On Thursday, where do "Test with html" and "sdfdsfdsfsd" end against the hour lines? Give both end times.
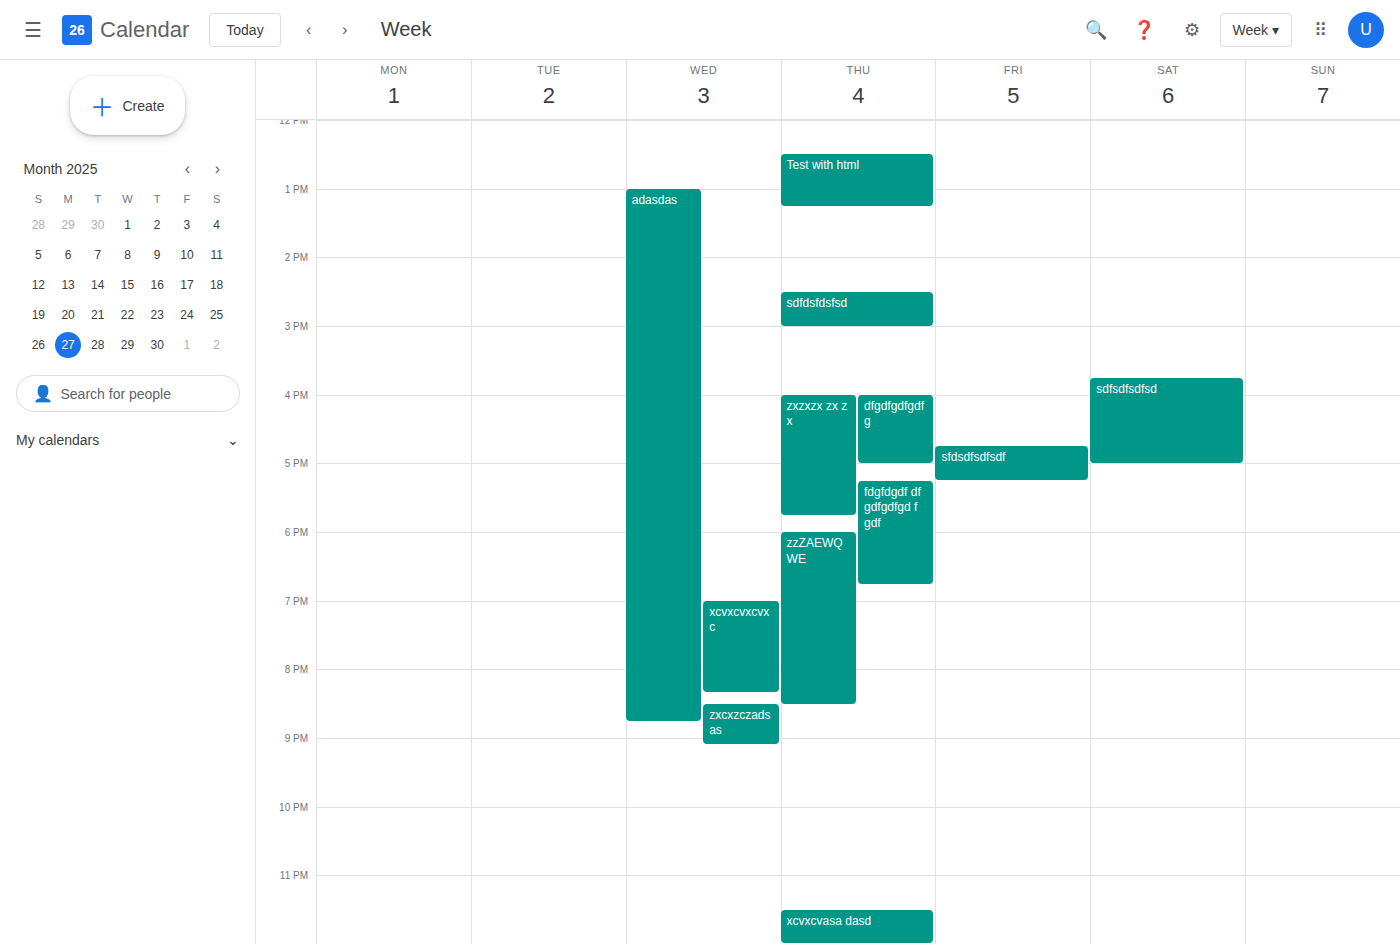
"Test with html": 1:15 PM, neither: a quarter of the way from the 1 PM line to the 2 PM line. "sdfdsfdsfsd": 3:00 PM, exactly on the 3 PM line.